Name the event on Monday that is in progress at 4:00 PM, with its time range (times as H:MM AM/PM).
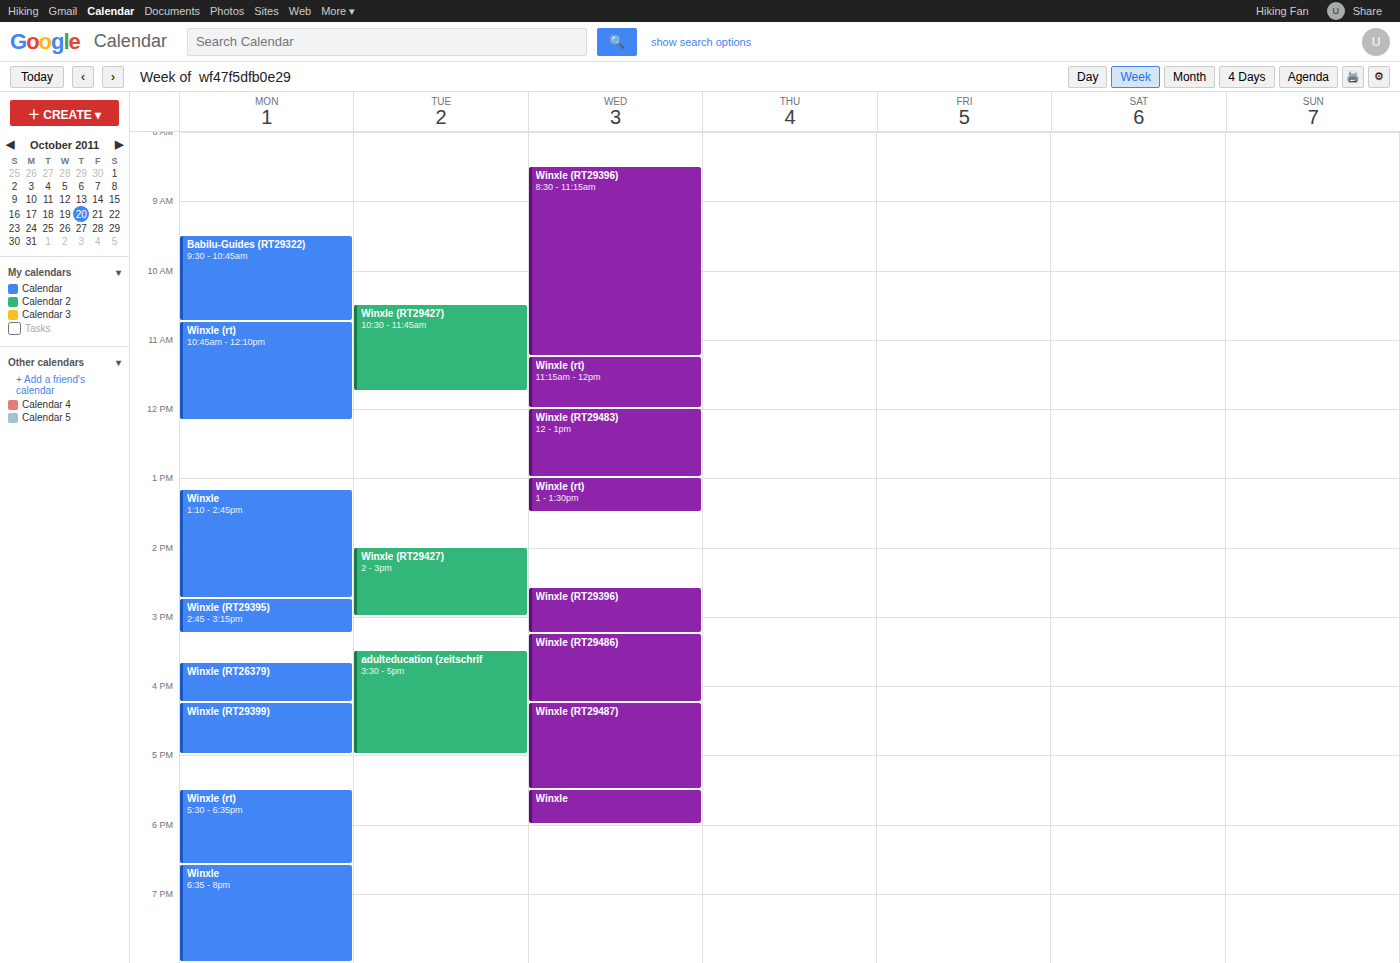
"Winxle (RT26379)", 3:40 PM to 4:15 PM